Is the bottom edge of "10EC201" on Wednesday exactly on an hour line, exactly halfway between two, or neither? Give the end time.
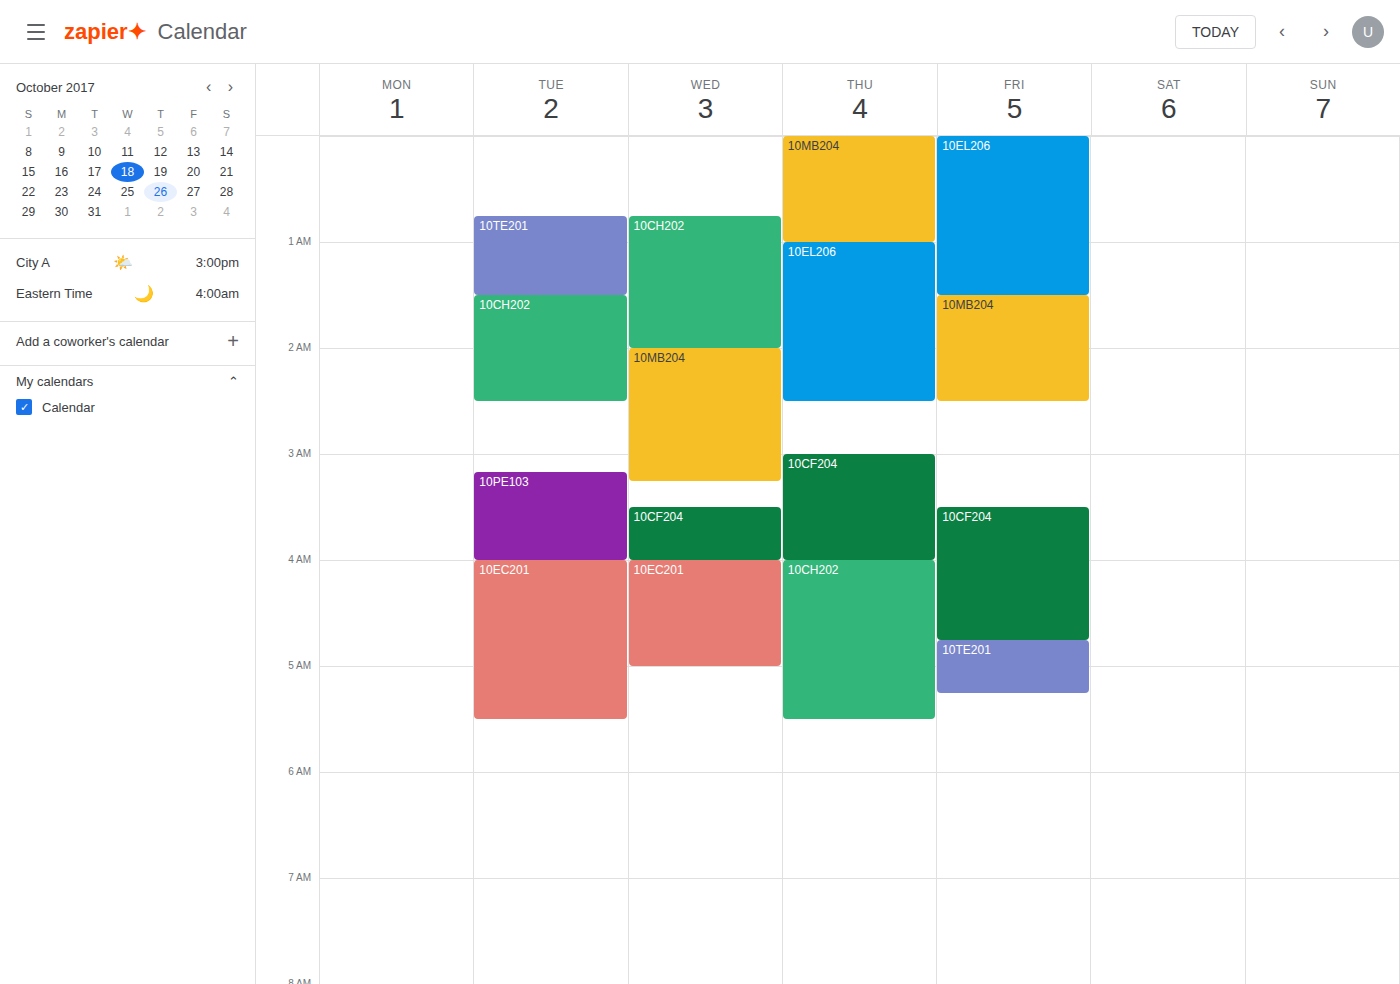
5:00 AM -- exactly on the 5 AM line.